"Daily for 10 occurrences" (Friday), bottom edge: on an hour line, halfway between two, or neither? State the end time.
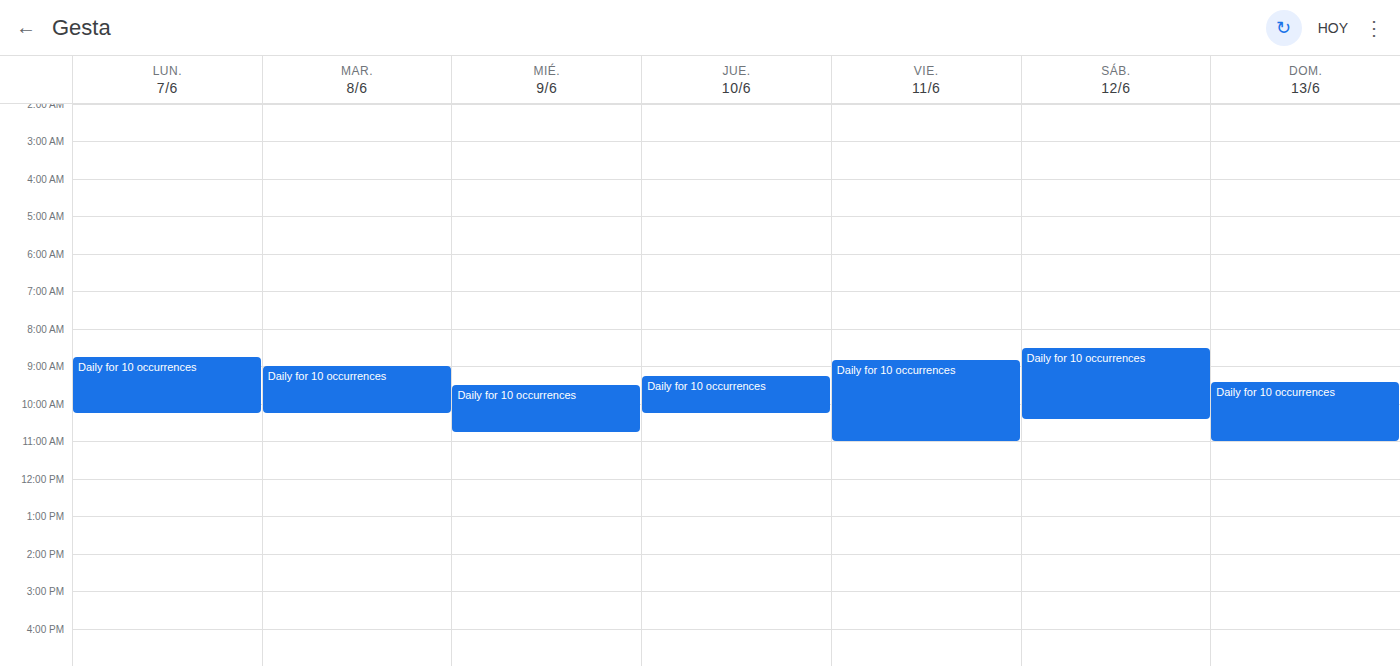
11:00 AM -- exactly on the 11 AM line.